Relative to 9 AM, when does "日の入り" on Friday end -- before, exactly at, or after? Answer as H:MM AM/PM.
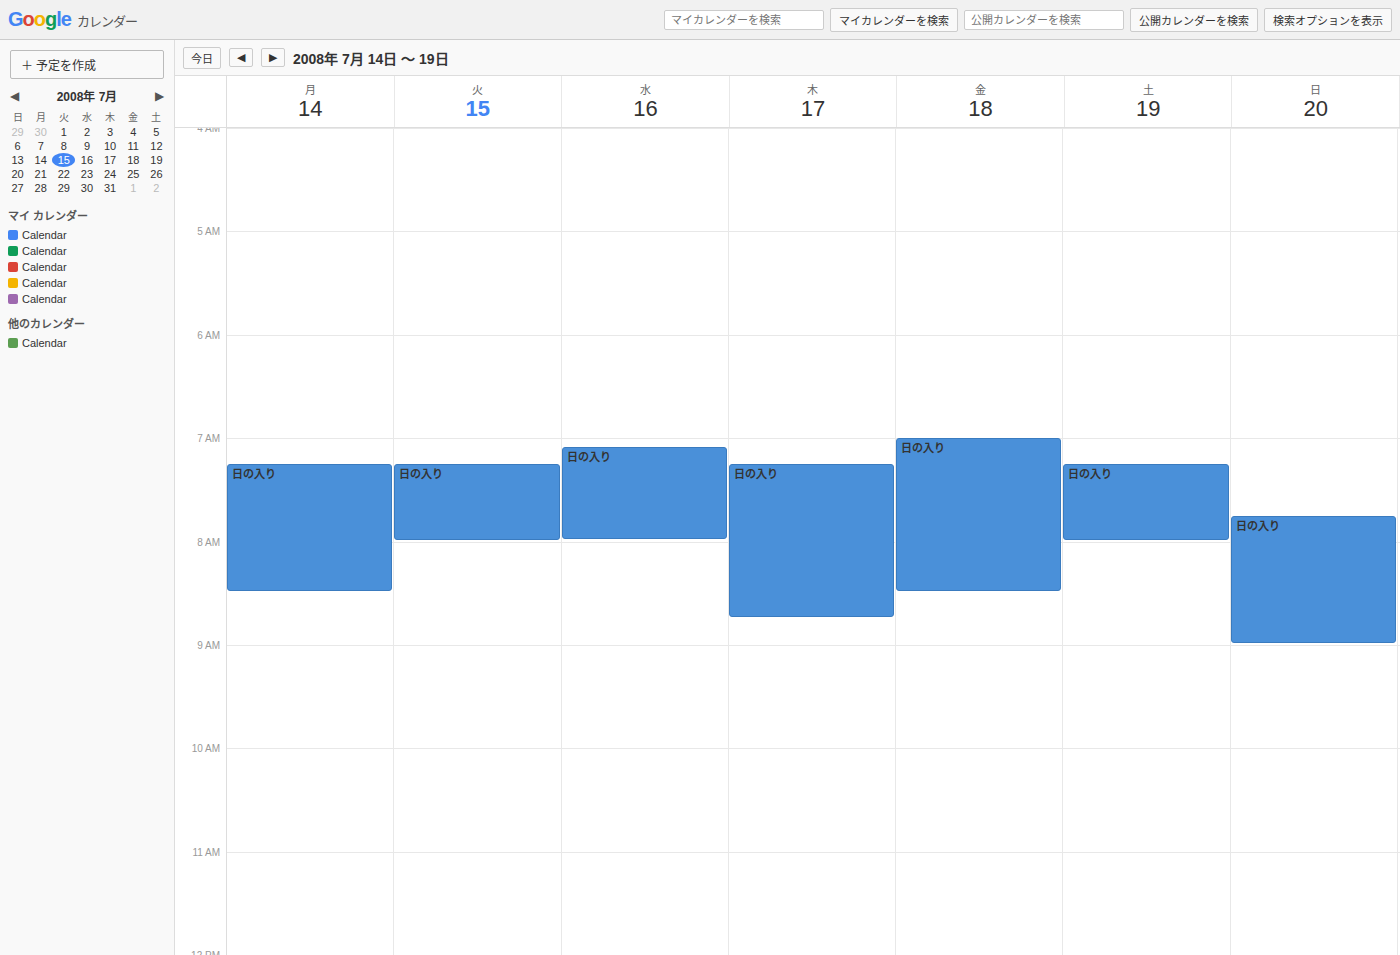
8:30 AM -- before 9 AM, 30 minutes above the 9 AM line.